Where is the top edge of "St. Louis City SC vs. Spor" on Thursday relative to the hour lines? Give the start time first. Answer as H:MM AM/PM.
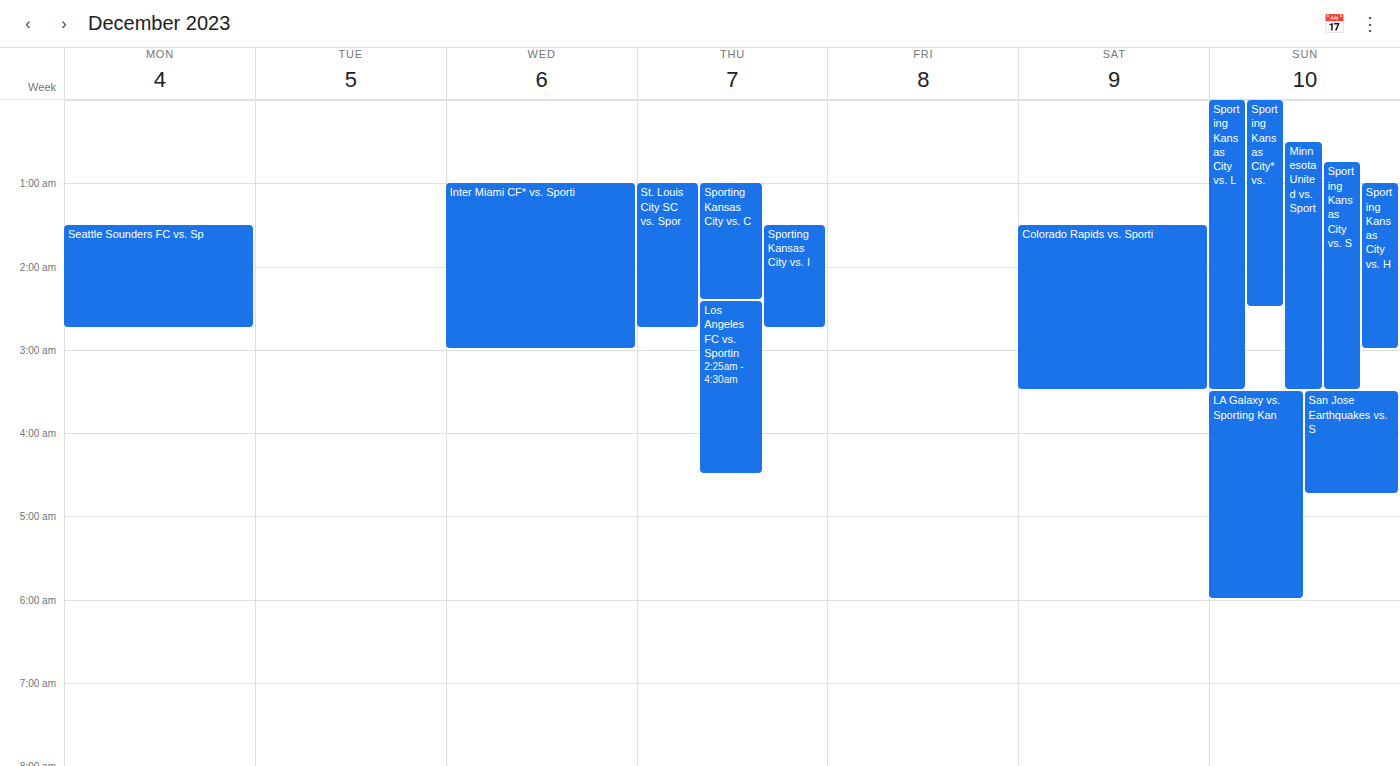
1:00 AM -- exactly on the 1 AM line.